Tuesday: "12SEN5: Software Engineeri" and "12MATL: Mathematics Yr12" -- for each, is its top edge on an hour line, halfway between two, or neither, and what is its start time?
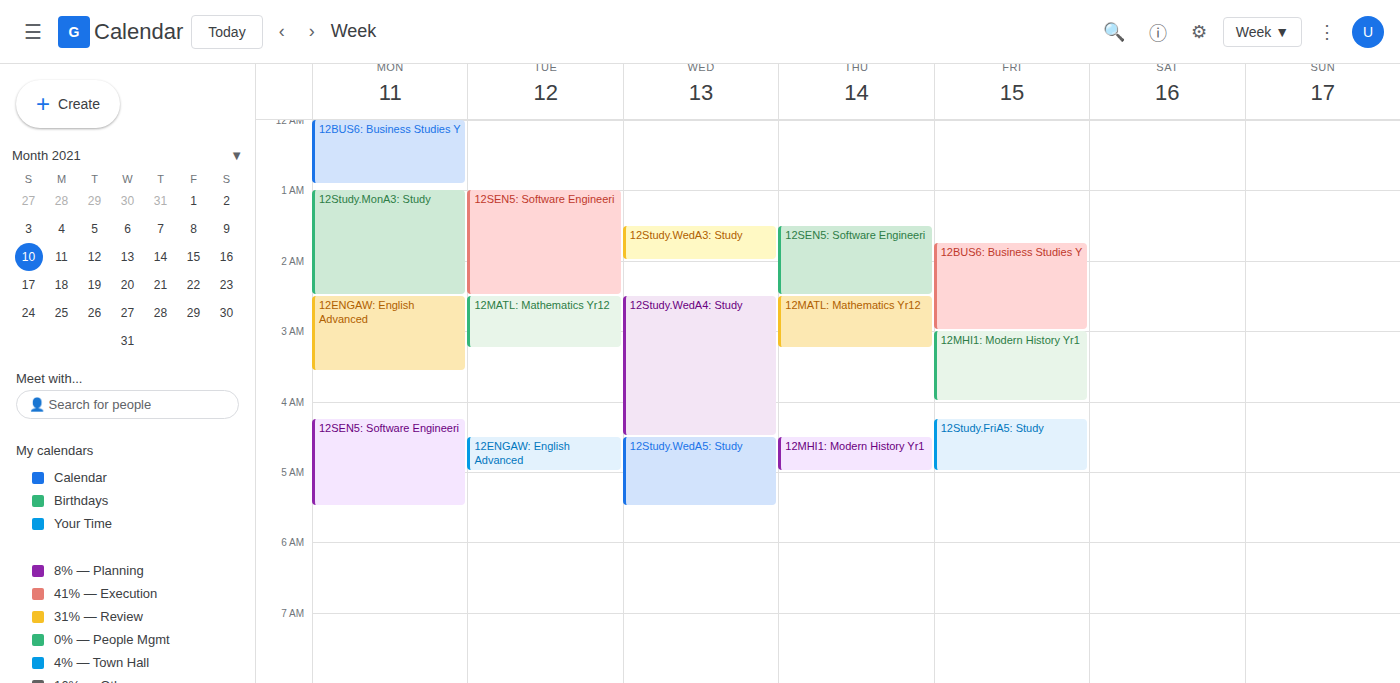
"12SEN5: Software Engineeri": 1:00 AM, exactly on the 1 AM line. "12MATL: Mathematics Yr12": 2:30 AM, halfway between the 2 AM and 3 AM lines.